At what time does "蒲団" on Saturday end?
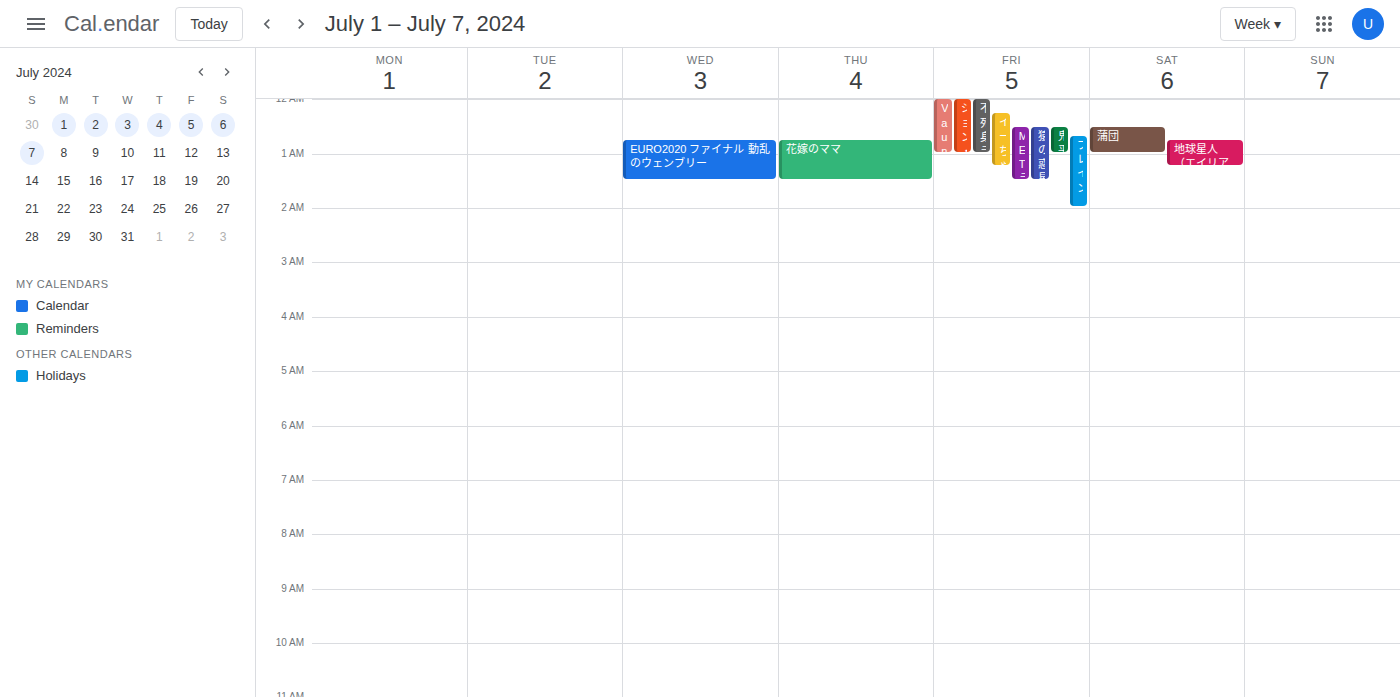
1:00 AM